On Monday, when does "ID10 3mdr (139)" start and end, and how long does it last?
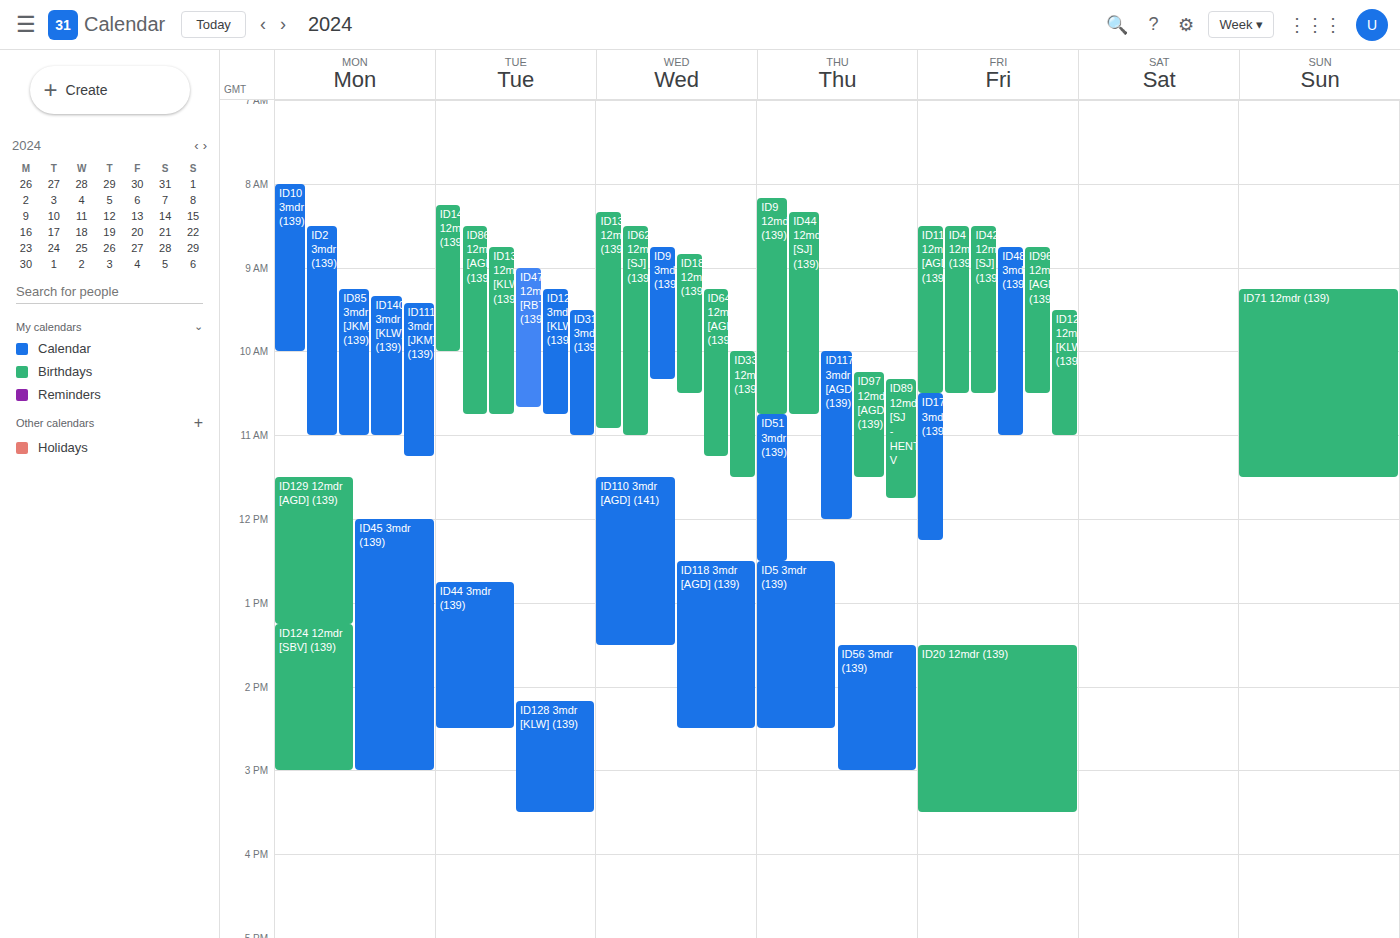
8:00 AM to 10:00 AM, 2 hours